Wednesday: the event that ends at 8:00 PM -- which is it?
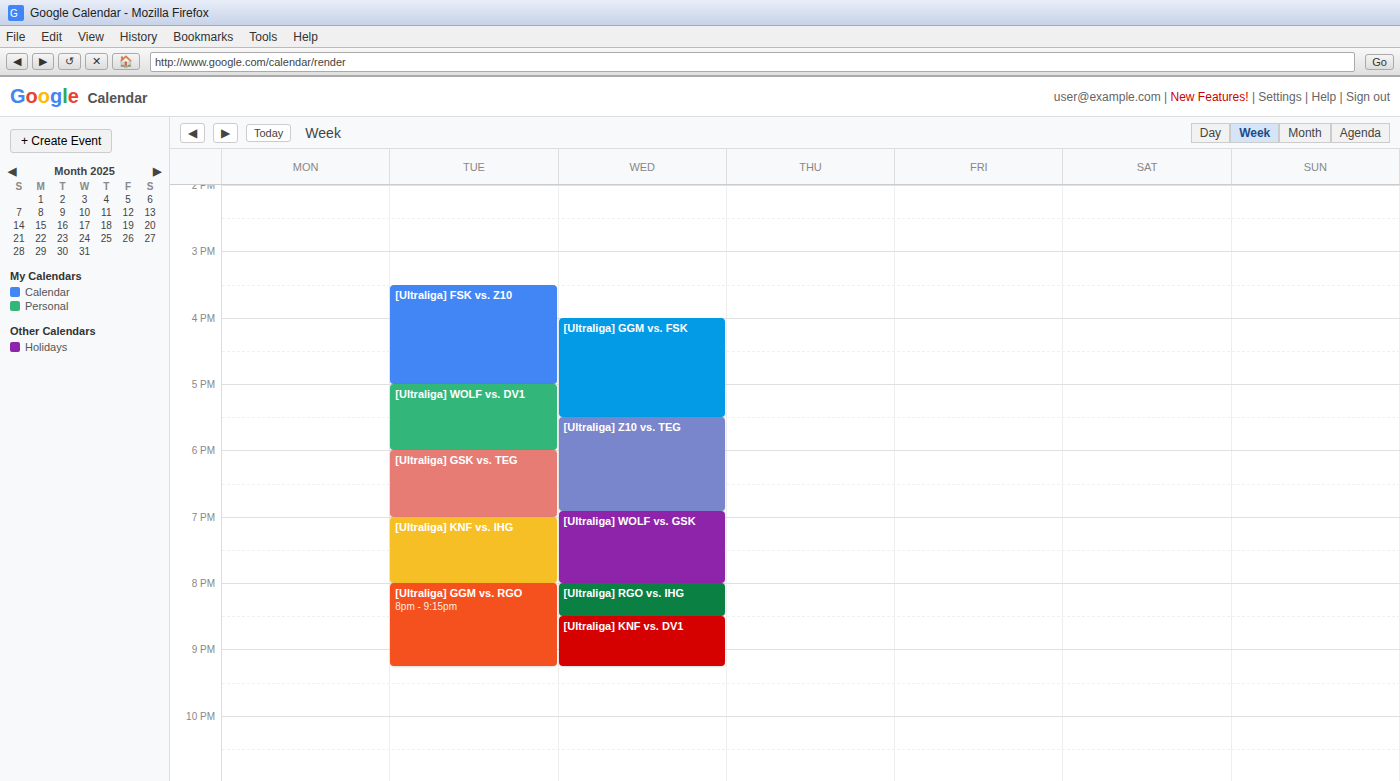
"[Ultraliga] WOLF vs. GSK"